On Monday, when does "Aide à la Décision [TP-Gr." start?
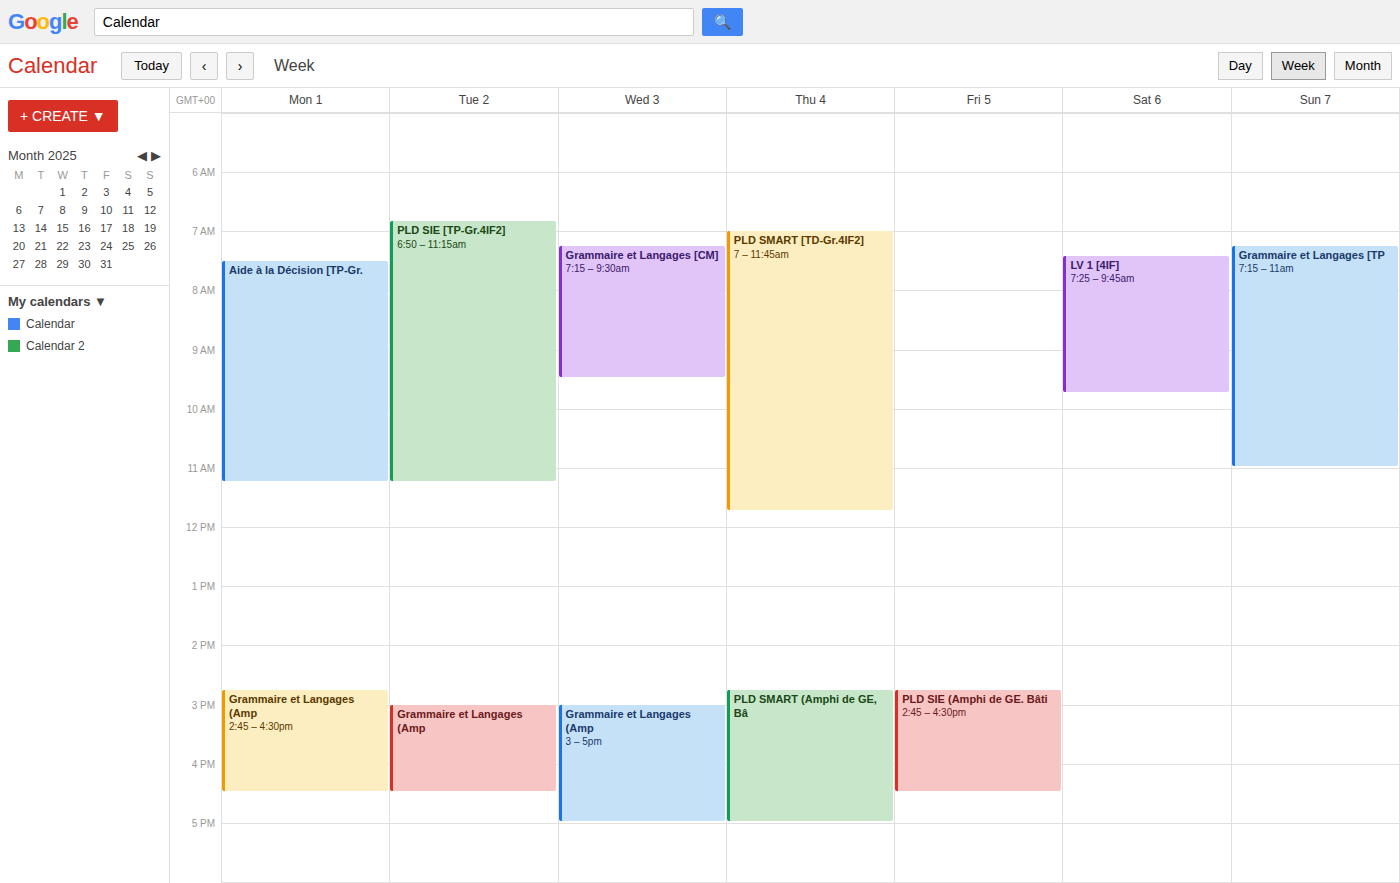
7:30 AM